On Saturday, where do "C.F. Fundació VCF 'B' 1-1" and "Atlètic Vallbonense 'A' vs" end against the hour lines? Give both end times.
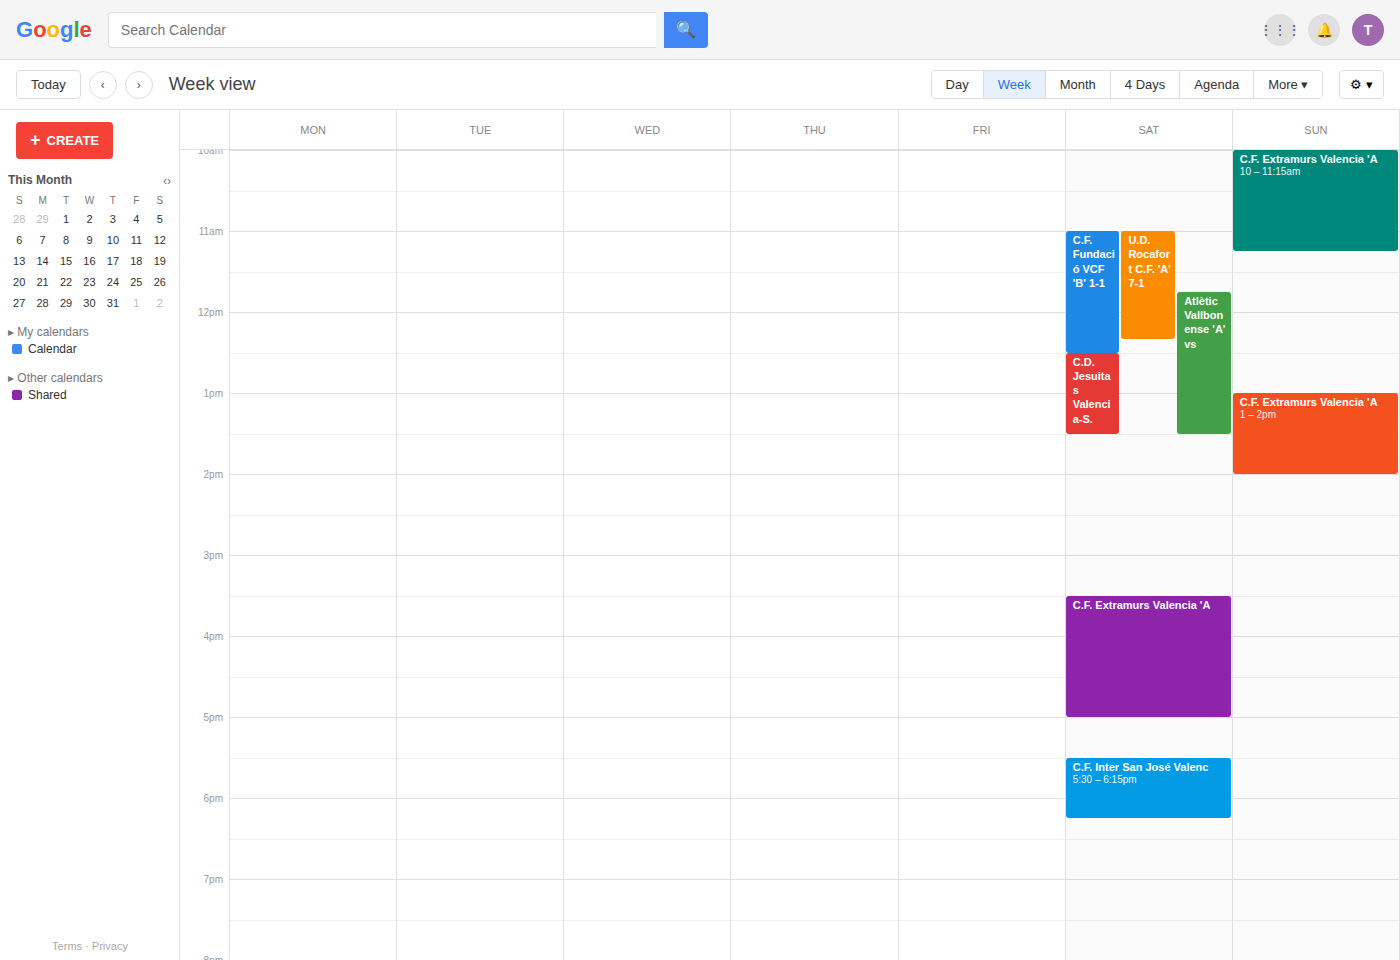
"C.F. Fundació VCF 'B' 1-1": 12:30 PM, halfway between the 12 PM and 1 PM lines. "Atlètic Vallbonense 'A' vs": 1:30 PM, halfway between the 1 PM and 2 PM lines.